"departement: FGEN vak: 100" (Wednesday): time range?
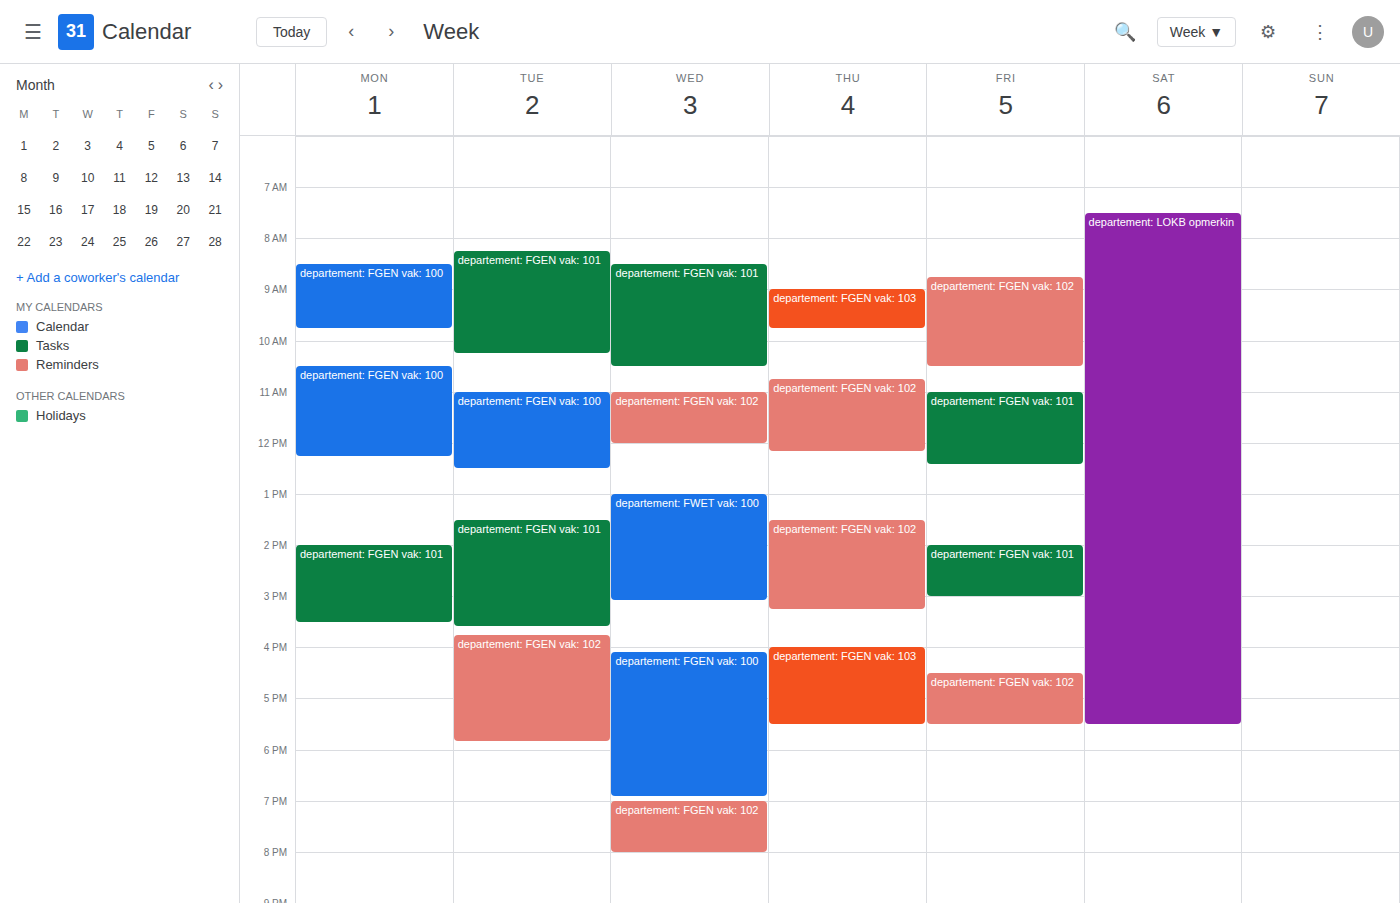
4:05 PM to 6:55 PM